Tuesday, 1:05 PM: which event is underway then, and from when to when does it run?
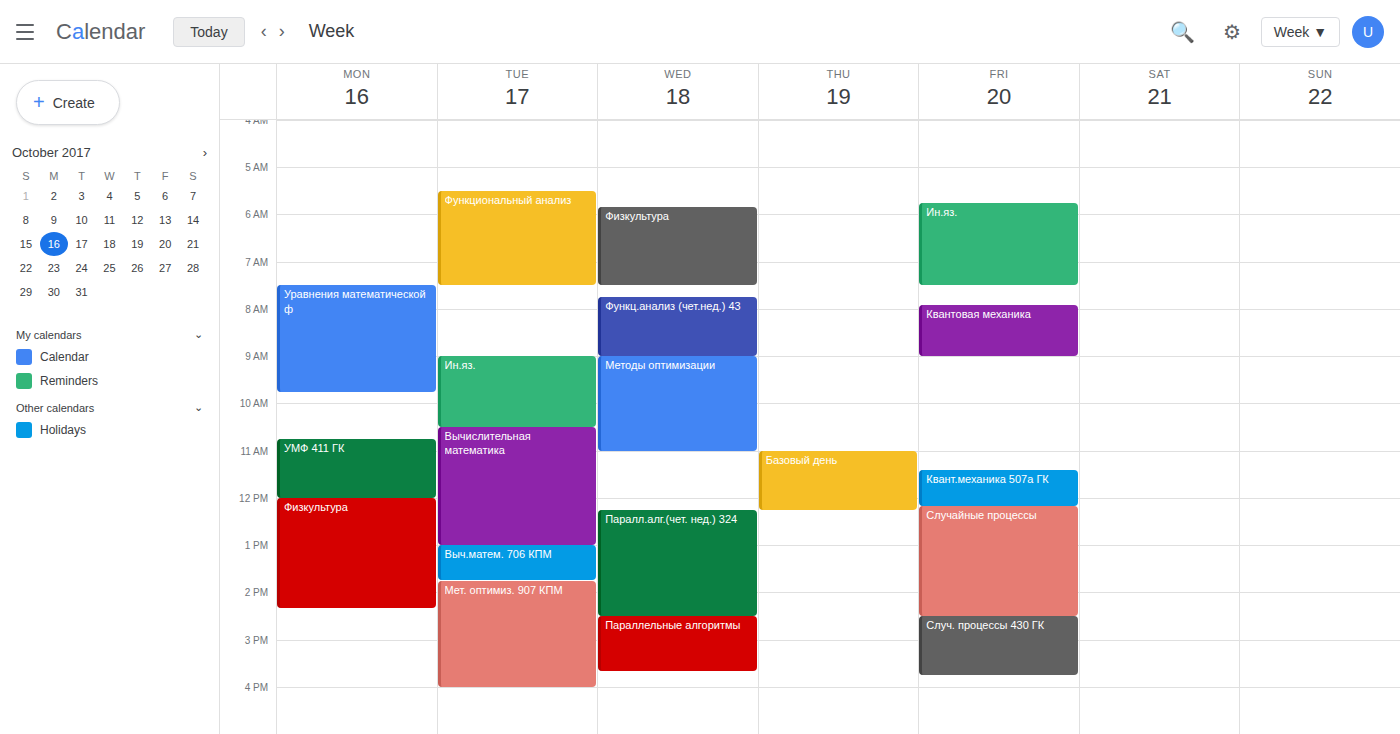
"Выч.матем. 706 КПМ", 1:00 PM to 1:45 PM